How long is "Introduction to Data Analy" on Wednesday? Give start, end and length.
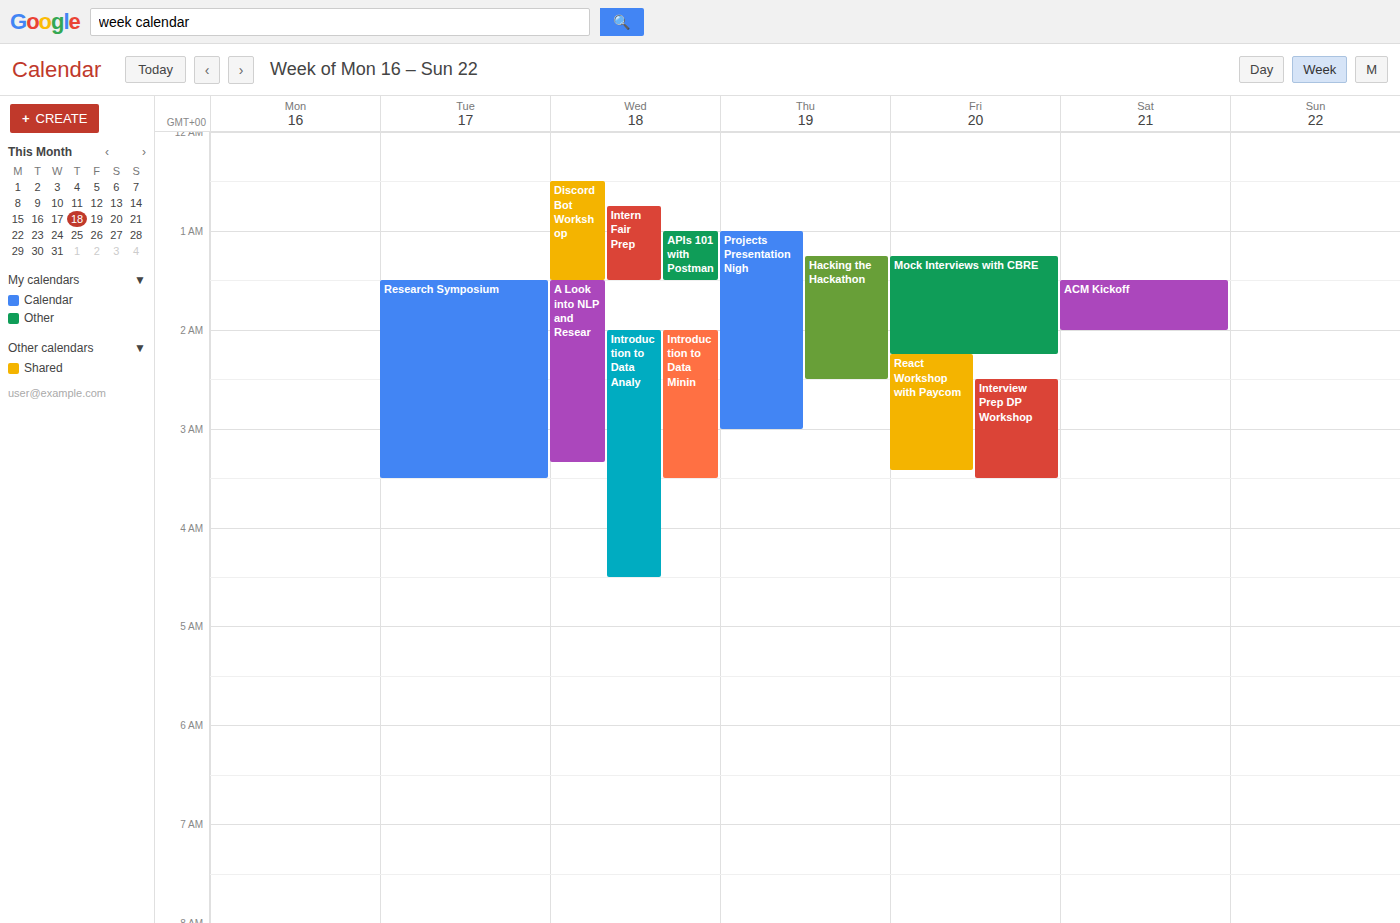
2:00 AM to 4:30 AM, 2 hours 30 minutes